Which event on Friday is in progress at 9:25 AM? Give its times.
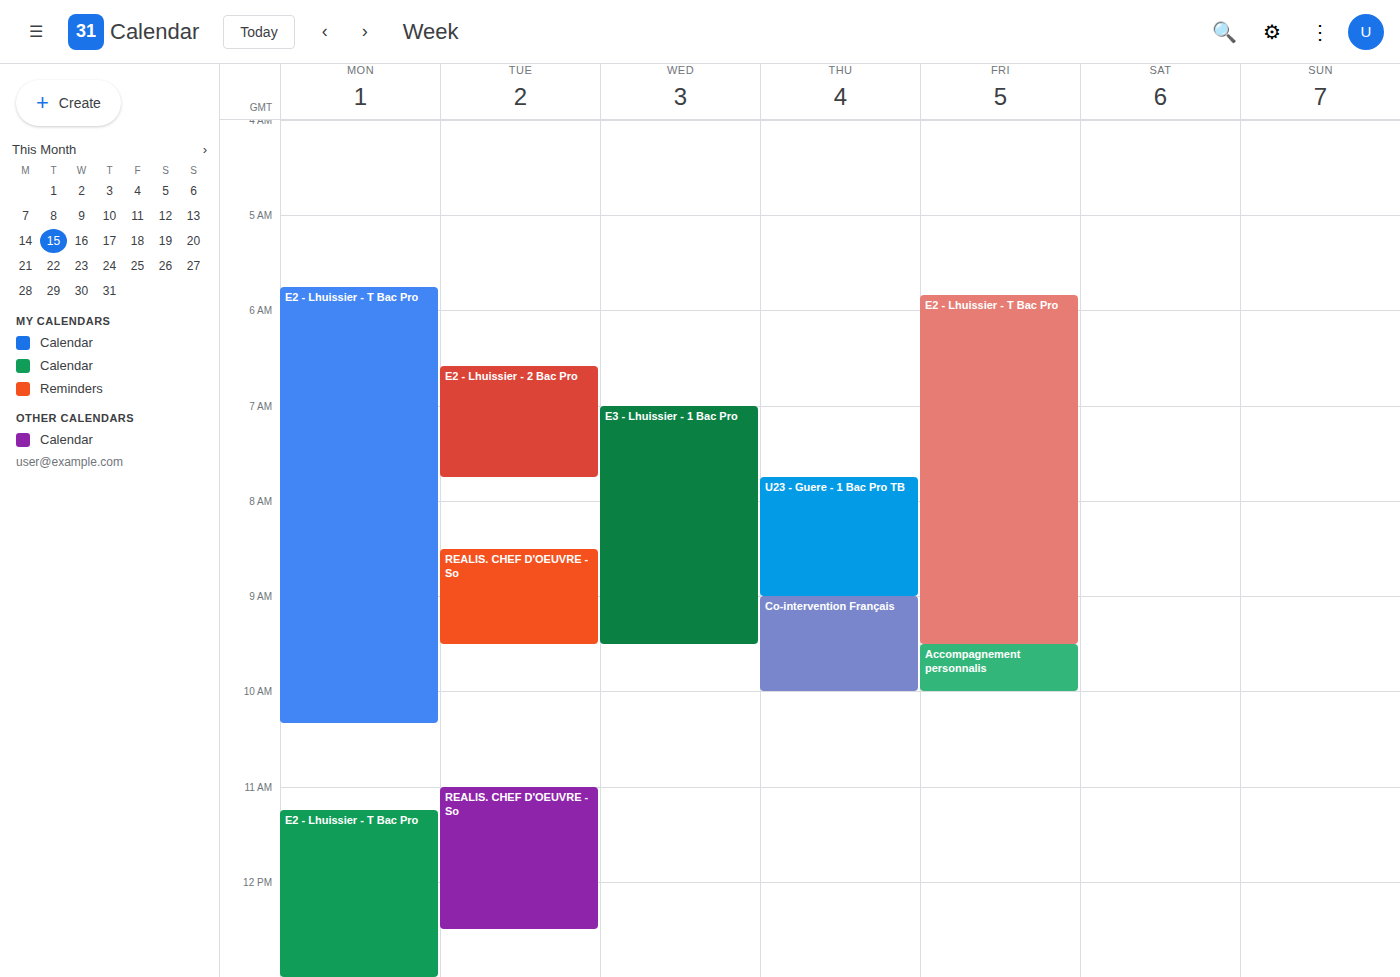
"E2 - Lhuissier - T Bac Pro", 5:50 AM to 9:30 AM